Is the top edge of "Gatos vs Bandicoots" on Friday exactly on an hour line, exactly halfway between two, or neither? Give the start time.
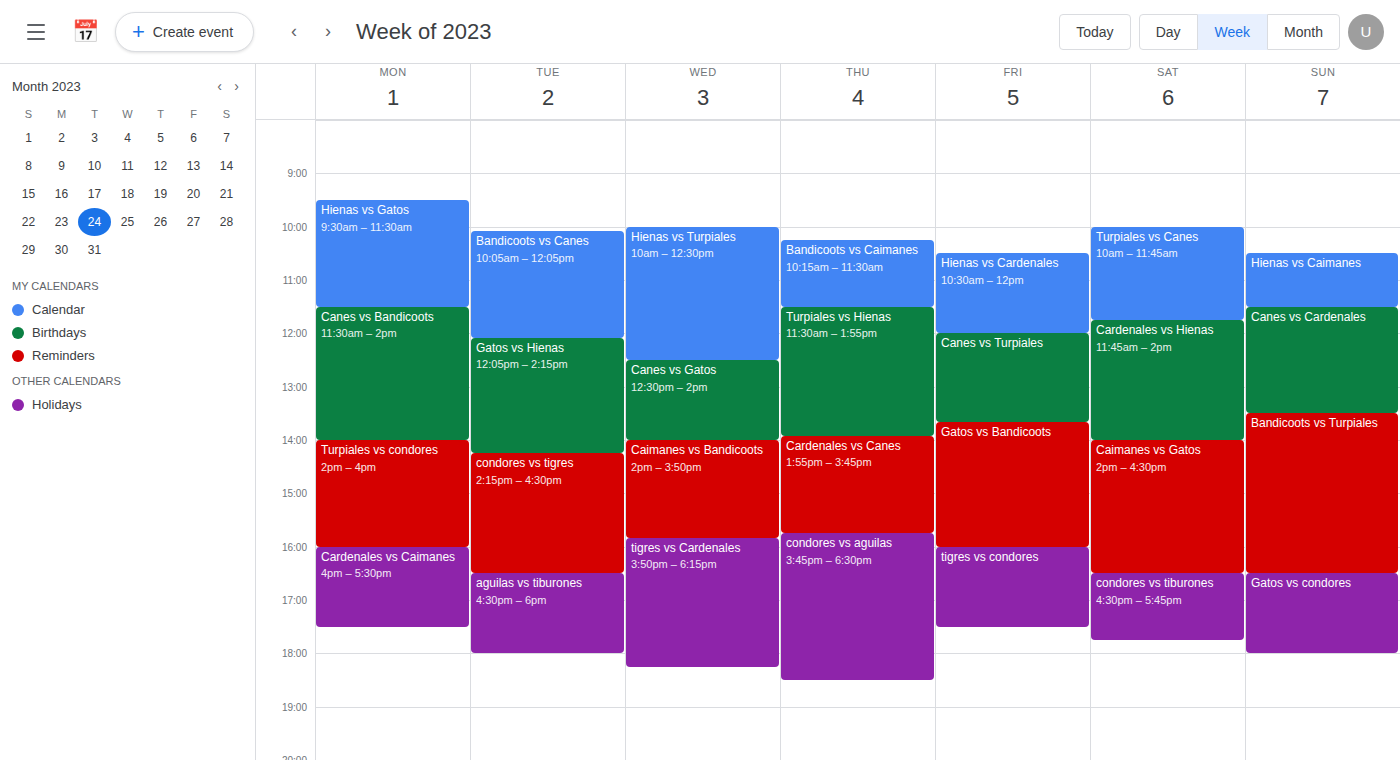
13:40 -- neither: 40 minutes below the 13:00 line and 20 minutes above the 14:00 line.